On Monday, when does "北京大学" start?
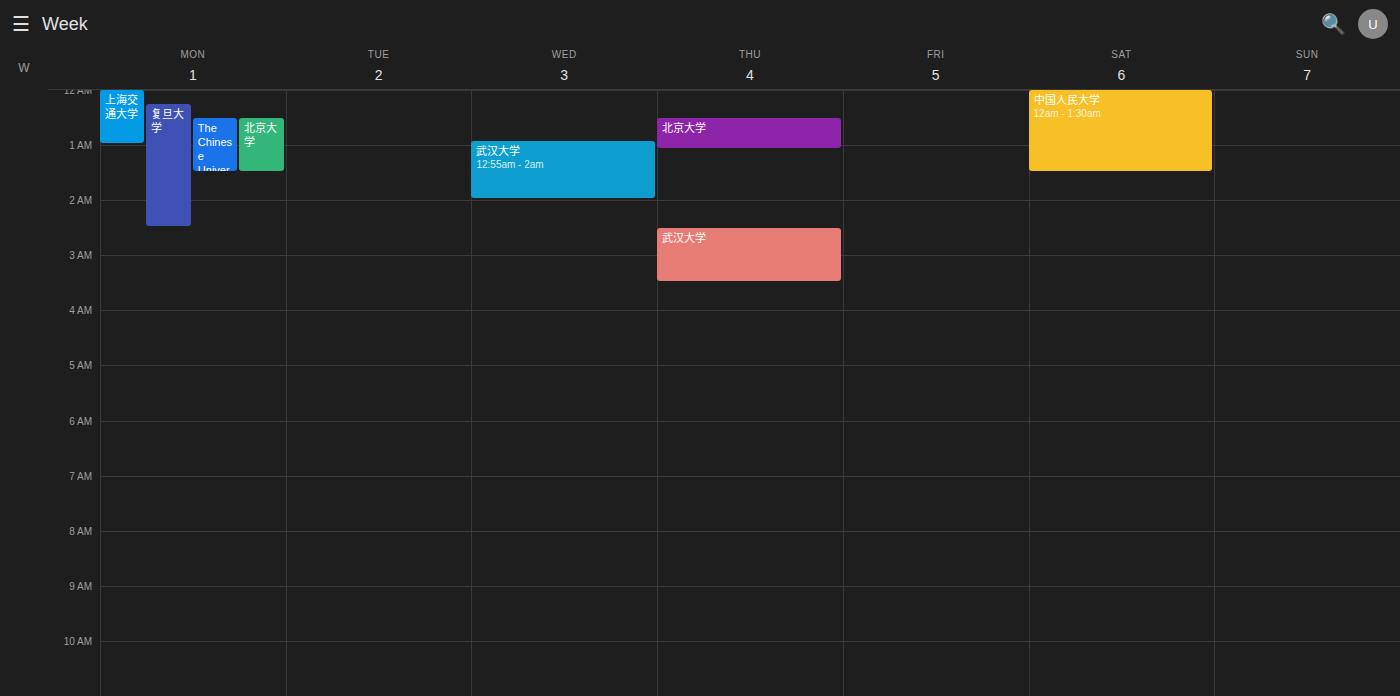
00:30